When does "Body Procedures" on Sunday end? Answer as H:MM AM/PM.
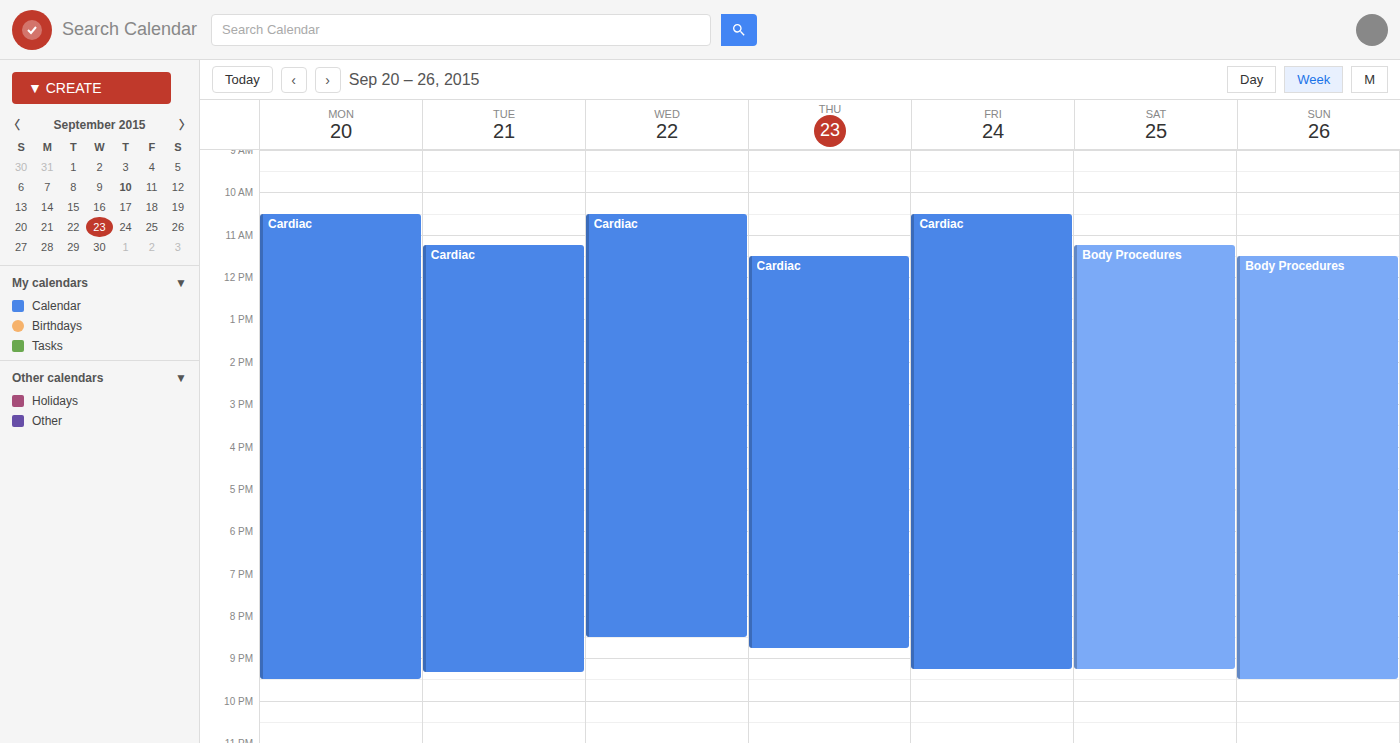
9:30 PM